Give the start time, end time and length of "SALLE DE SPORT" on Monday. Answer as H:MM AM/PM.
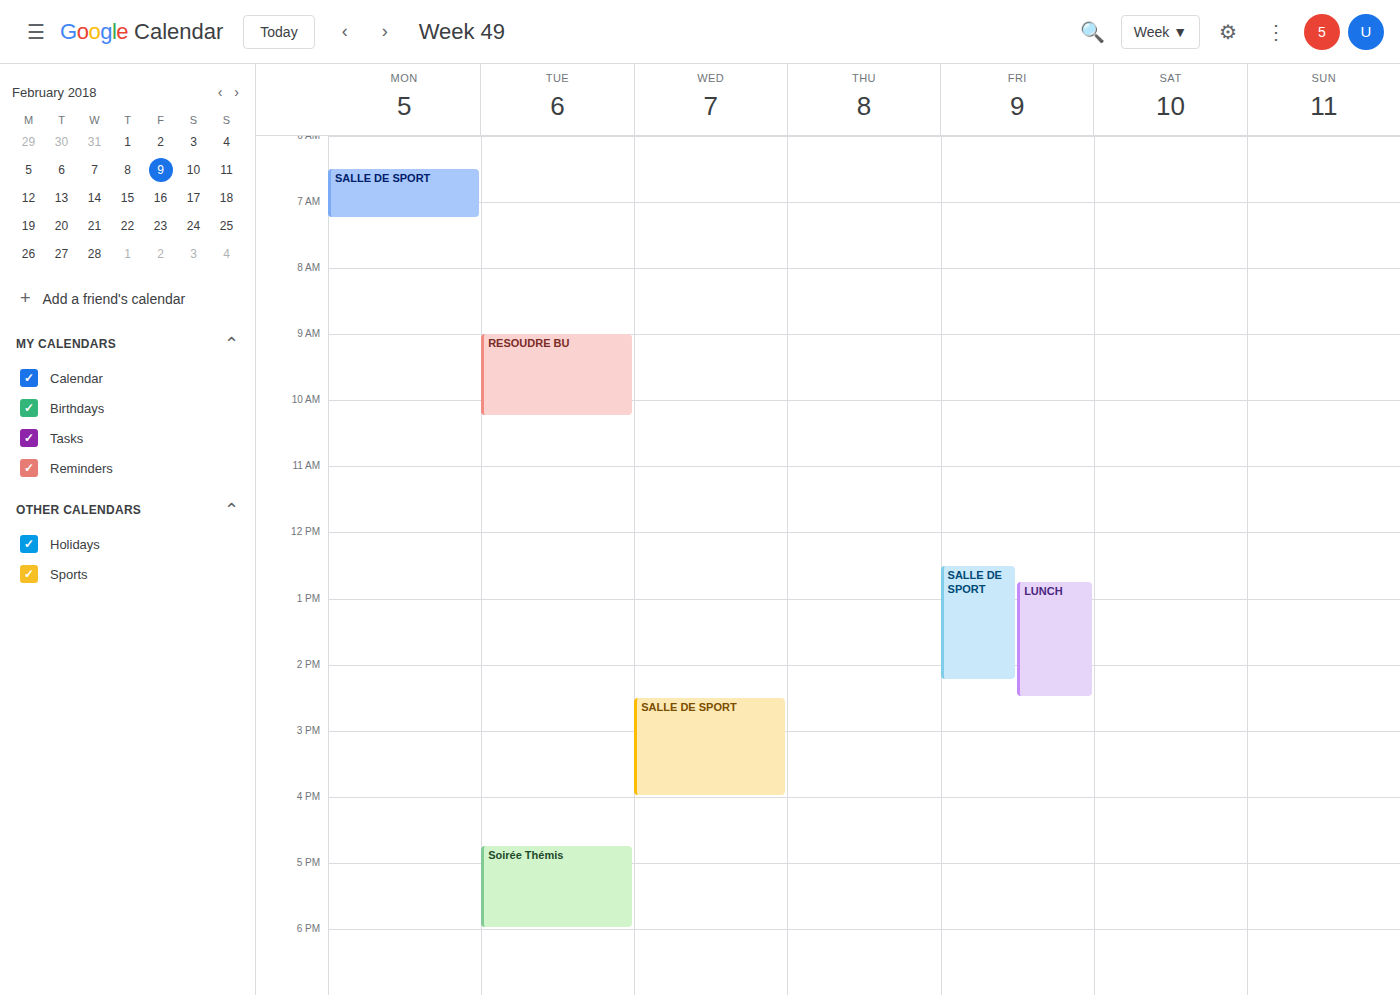
6:30 AM to 7:15 AM, 45 minutes